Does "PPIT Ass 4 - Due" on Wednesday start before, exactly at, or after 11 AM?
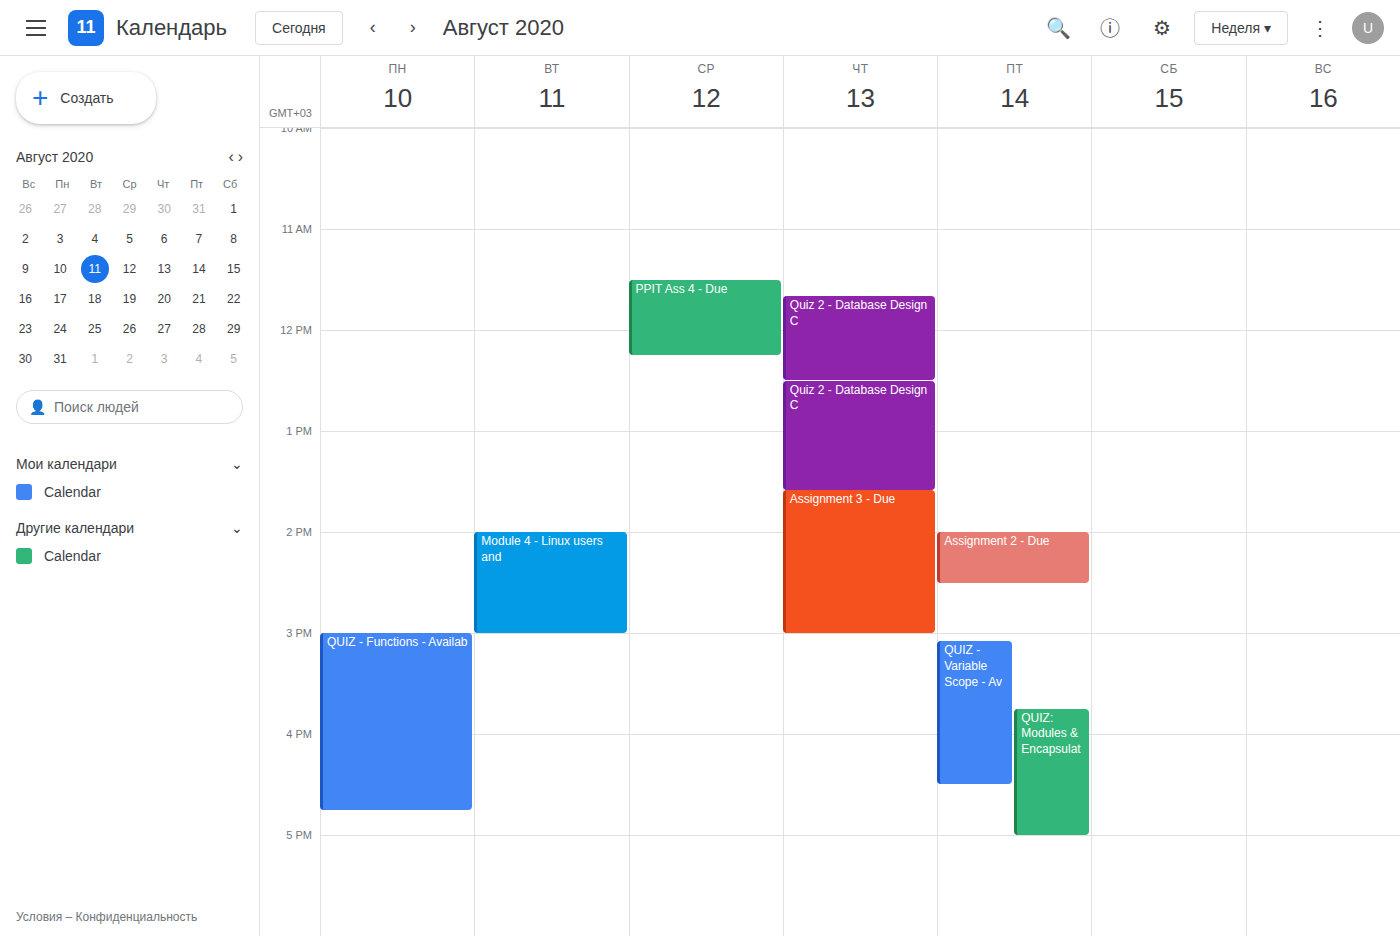
11:30 AM -- after 11 AM, 30 minutes below the 11 AM line.